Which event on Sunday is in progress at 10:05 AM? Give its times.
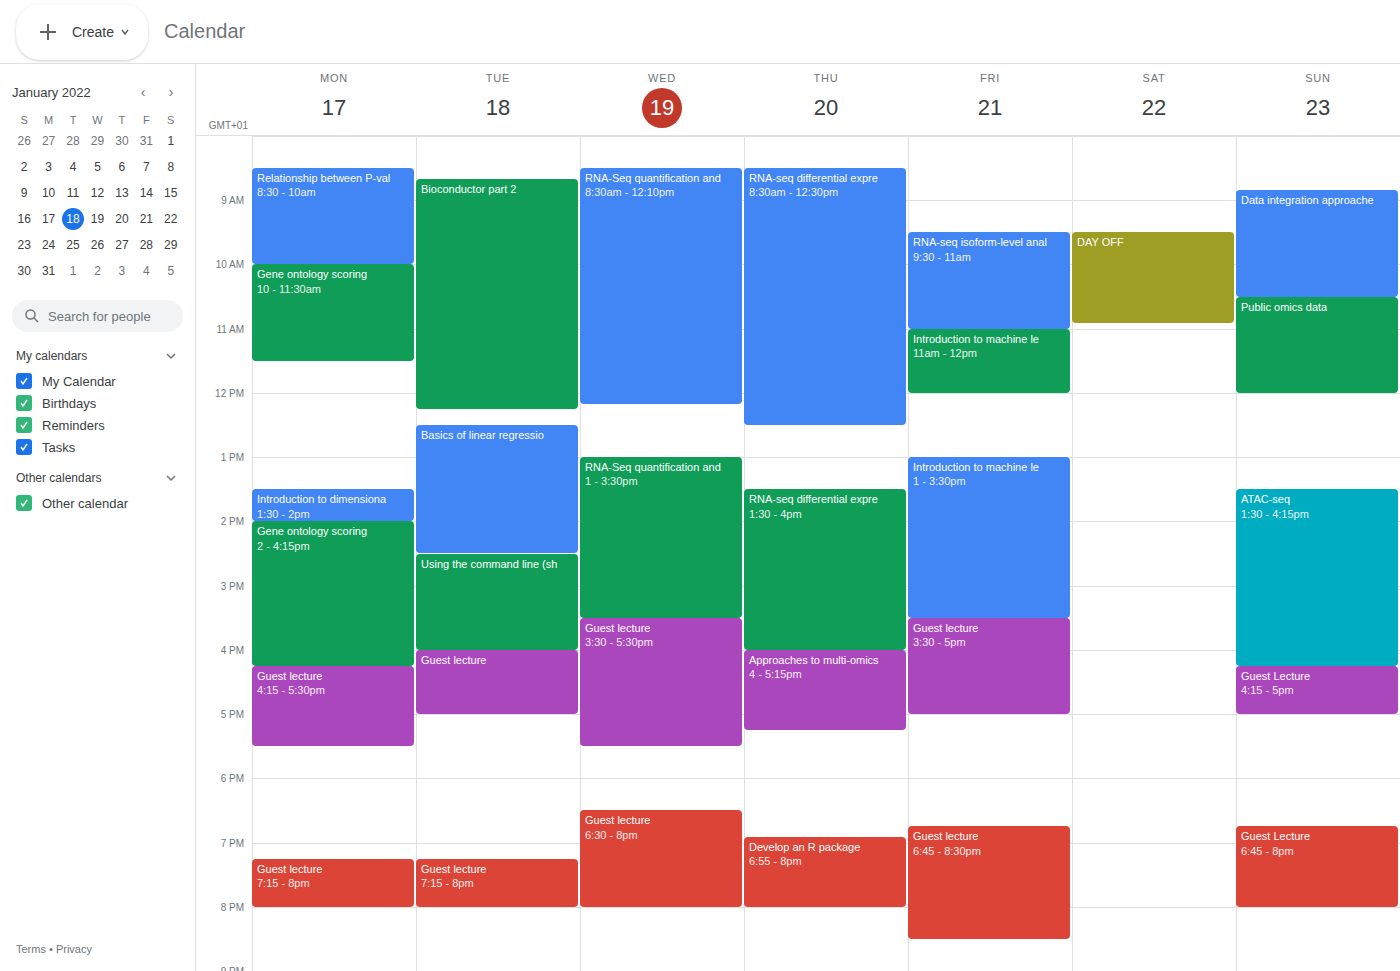
"Data integration approache", 8:50 AM to 10:30 AM